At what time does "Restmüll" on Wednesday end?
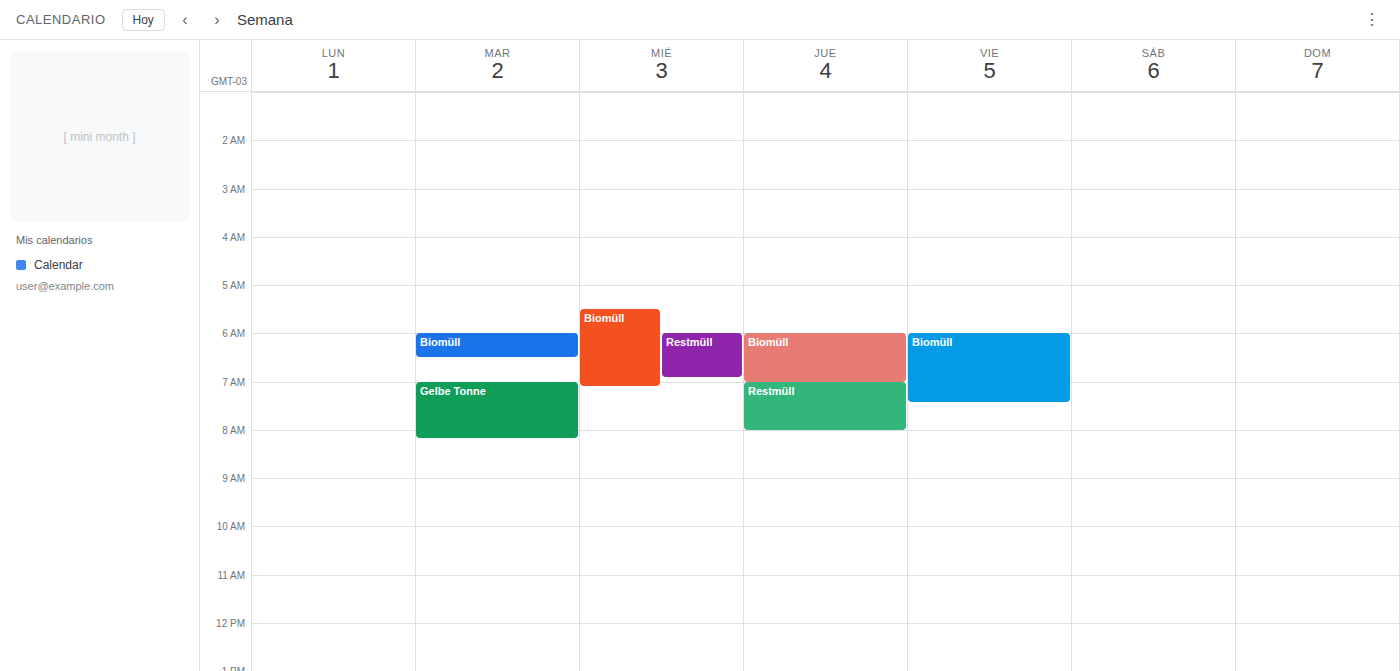
6:55 AM